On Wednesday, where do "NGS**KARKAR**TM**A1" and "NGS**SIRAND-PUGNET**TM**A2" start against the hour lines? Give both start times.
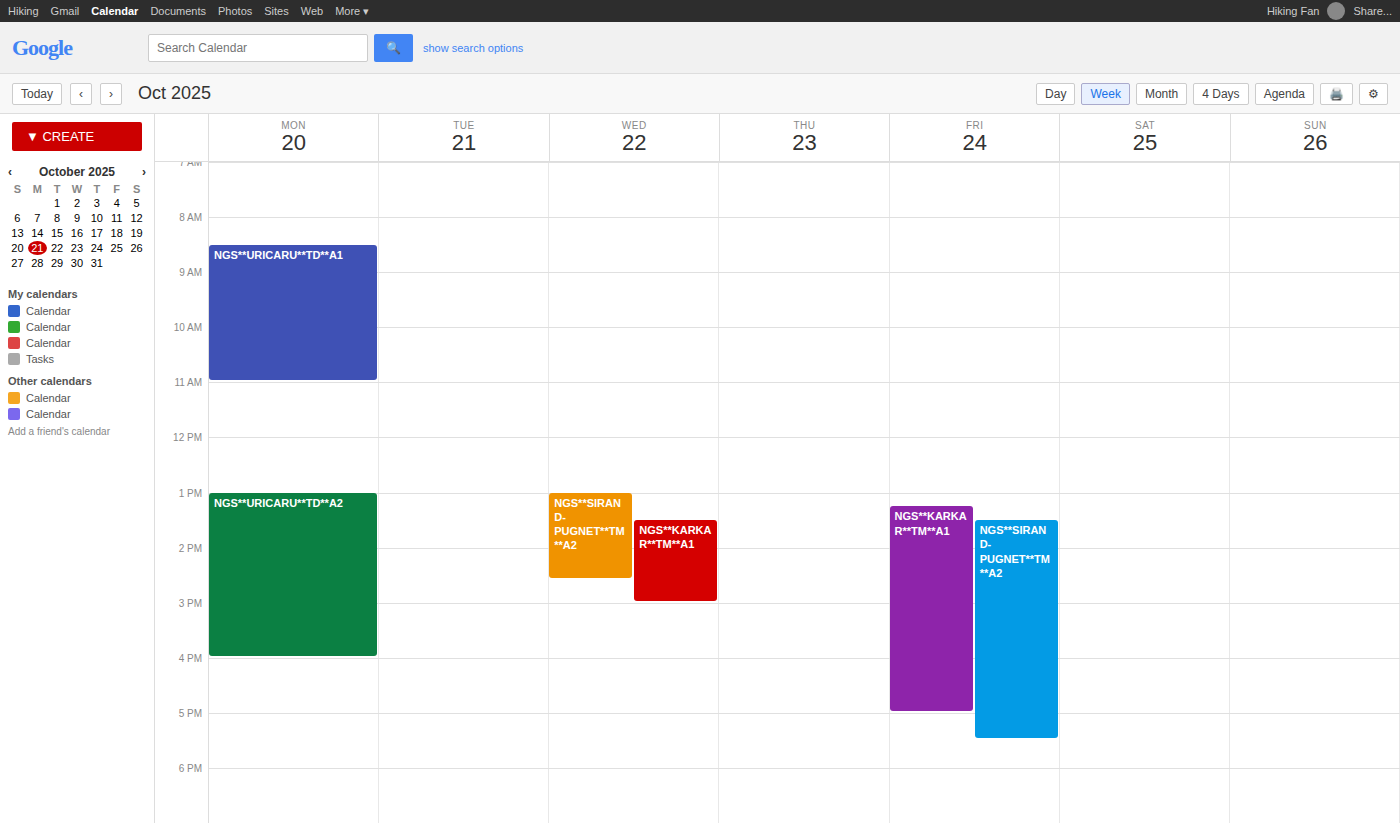
"NGS**KARKAR**TM**A1": 1:30 PM, halfway between the 1 PM and 2 PM lines. "NGS**SIRAND-PUGNET**TM**A2": 1:00 PM, exactly on the 1 PM line.